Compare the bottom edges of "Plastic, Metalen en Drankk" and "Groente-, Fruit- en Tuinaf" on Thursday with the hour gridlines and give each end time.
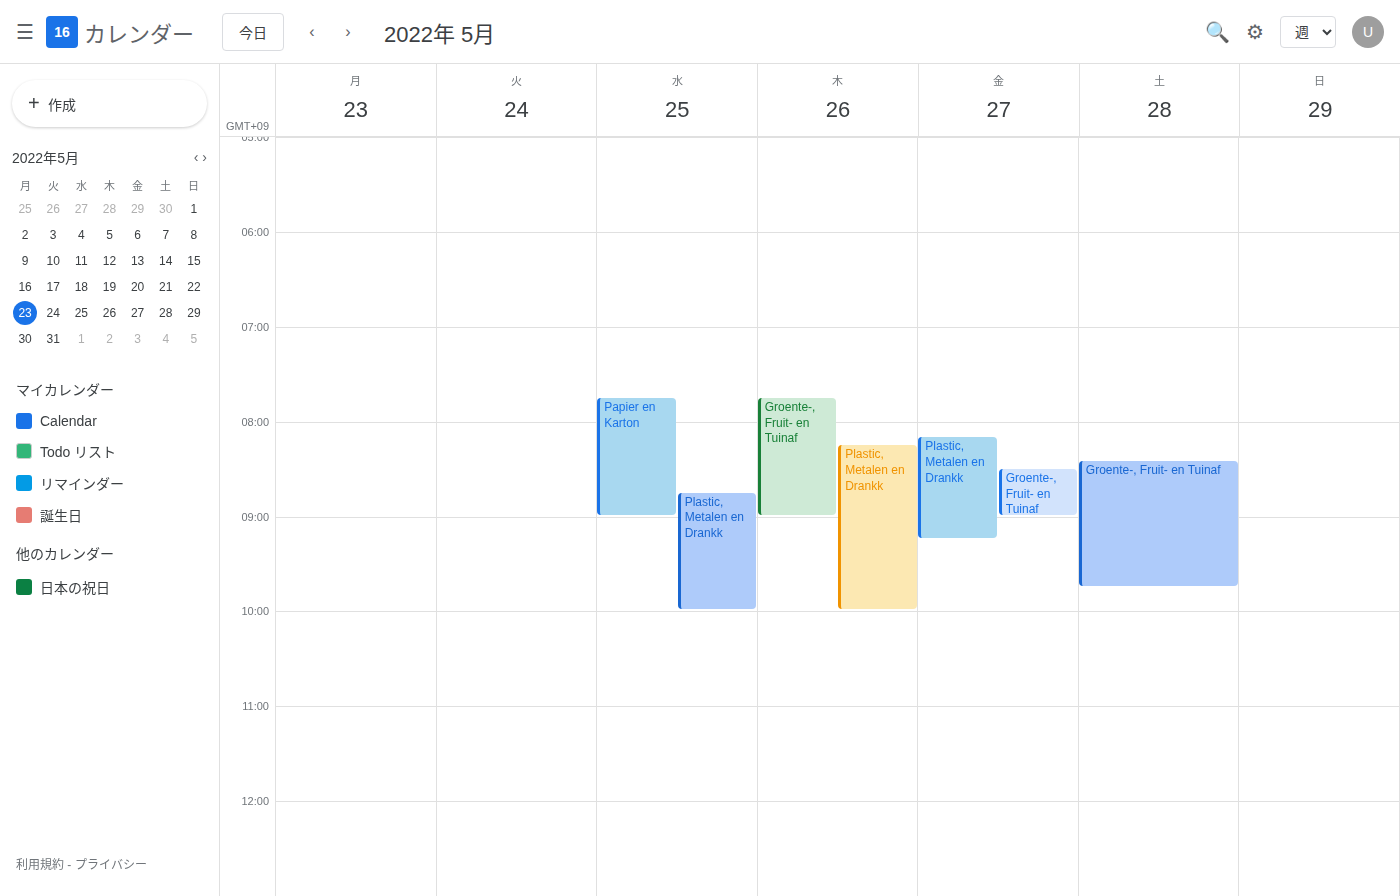
"Plastic, Metalen en Drankk": 10:00 AM, exactly on the 10 AM line. "Groente-, Fruit- en Tuinaf": 9:00 AM, exactly on the 9 AM line.